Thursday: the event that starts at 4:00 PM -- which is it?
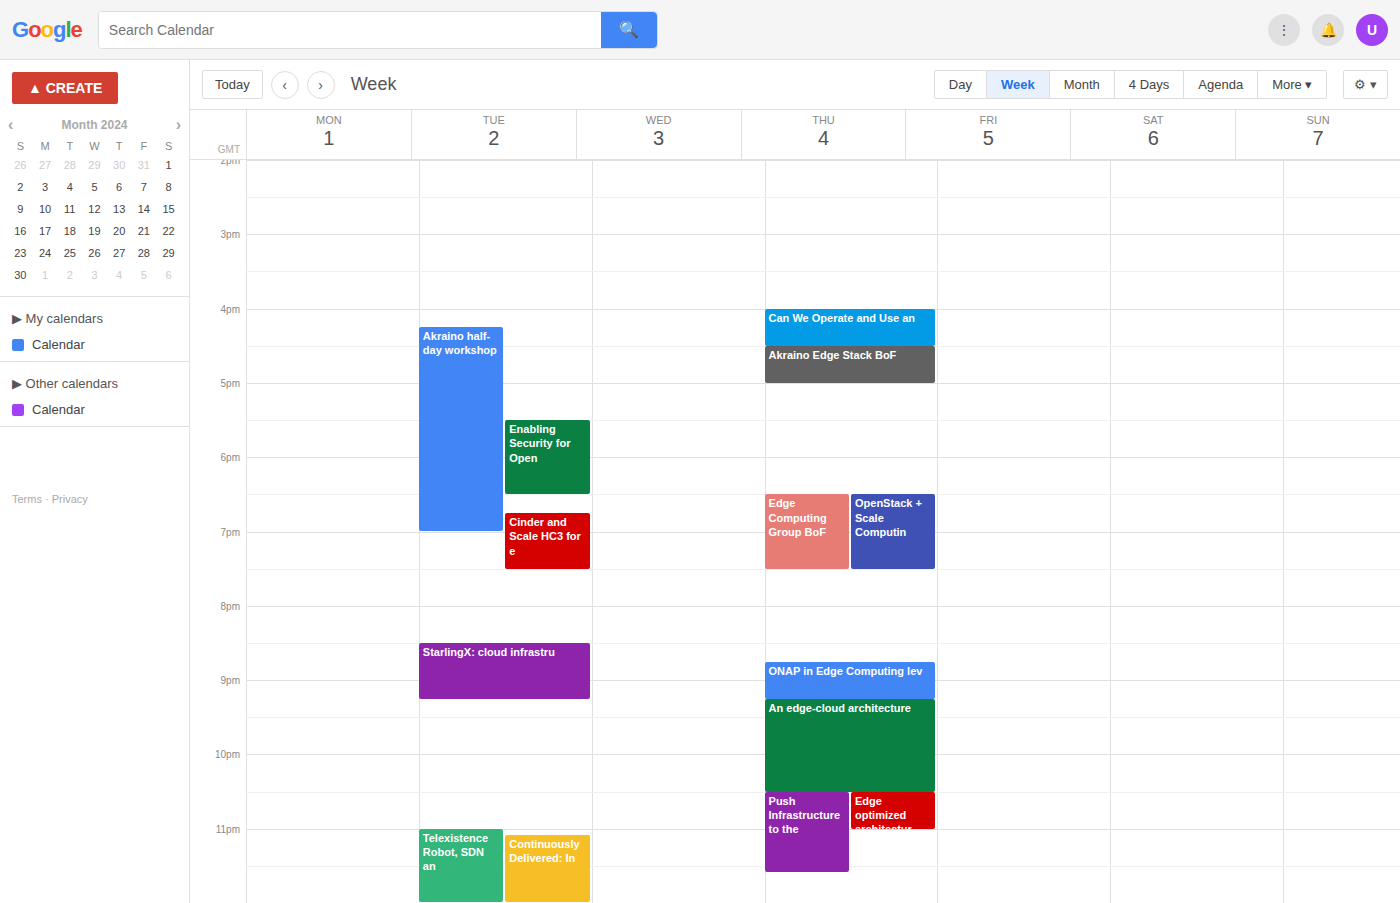
"Can We Operate and Use an"